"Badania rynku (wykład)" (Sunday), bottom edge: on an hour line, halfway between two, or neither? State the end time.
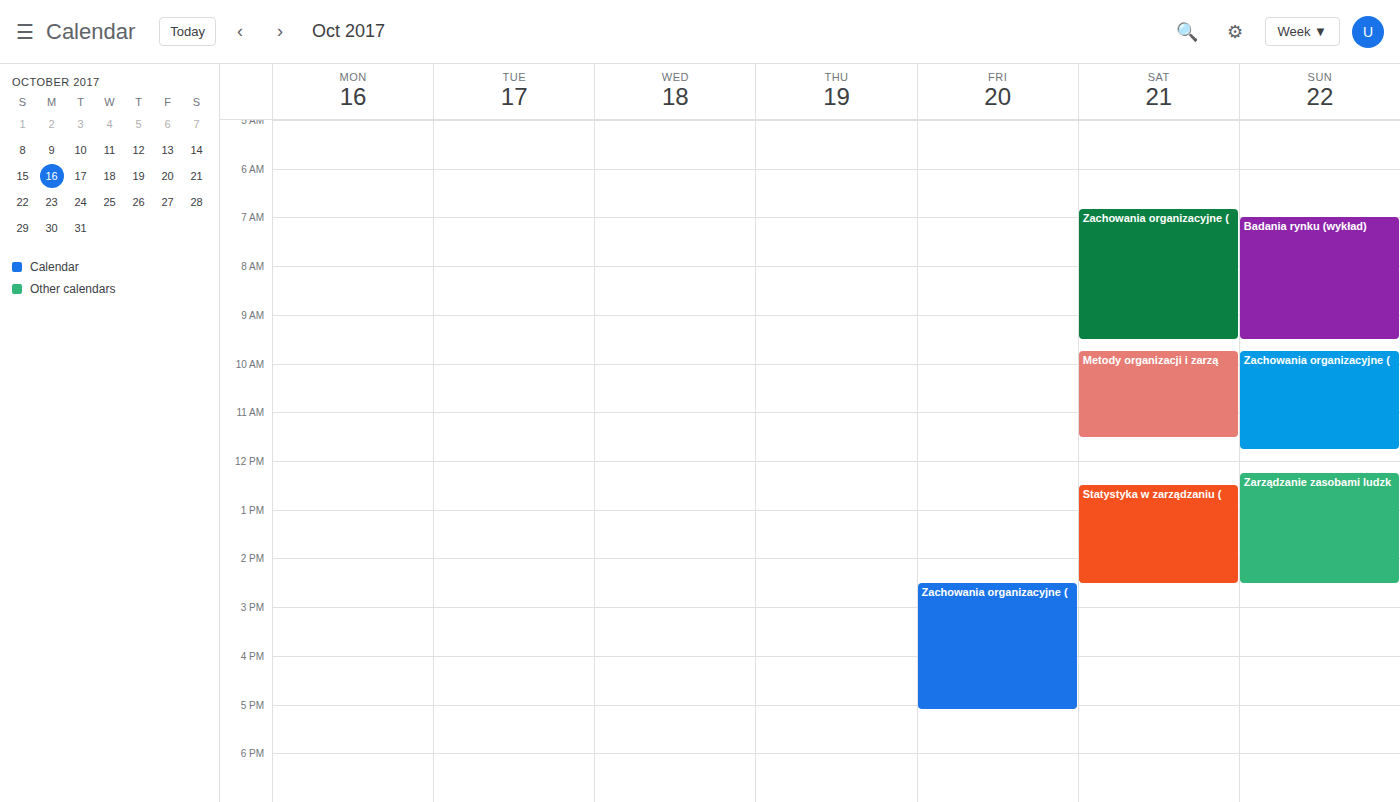
9:30 AM -- halfway between the 9 AM and 10 AM lines.